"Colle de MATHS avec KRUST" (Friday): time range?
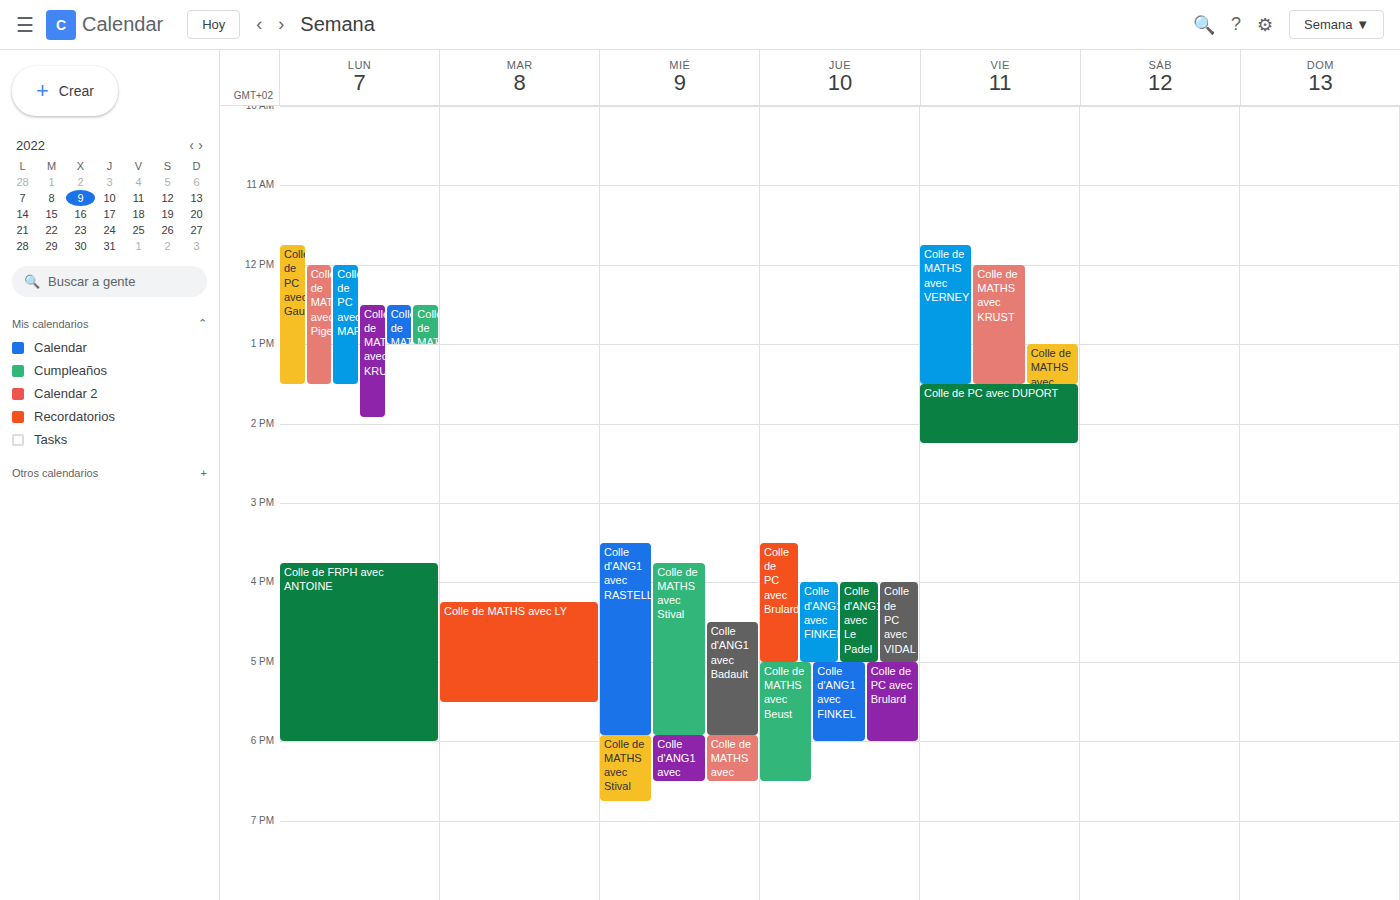
12:00 PM to 1:30 PM